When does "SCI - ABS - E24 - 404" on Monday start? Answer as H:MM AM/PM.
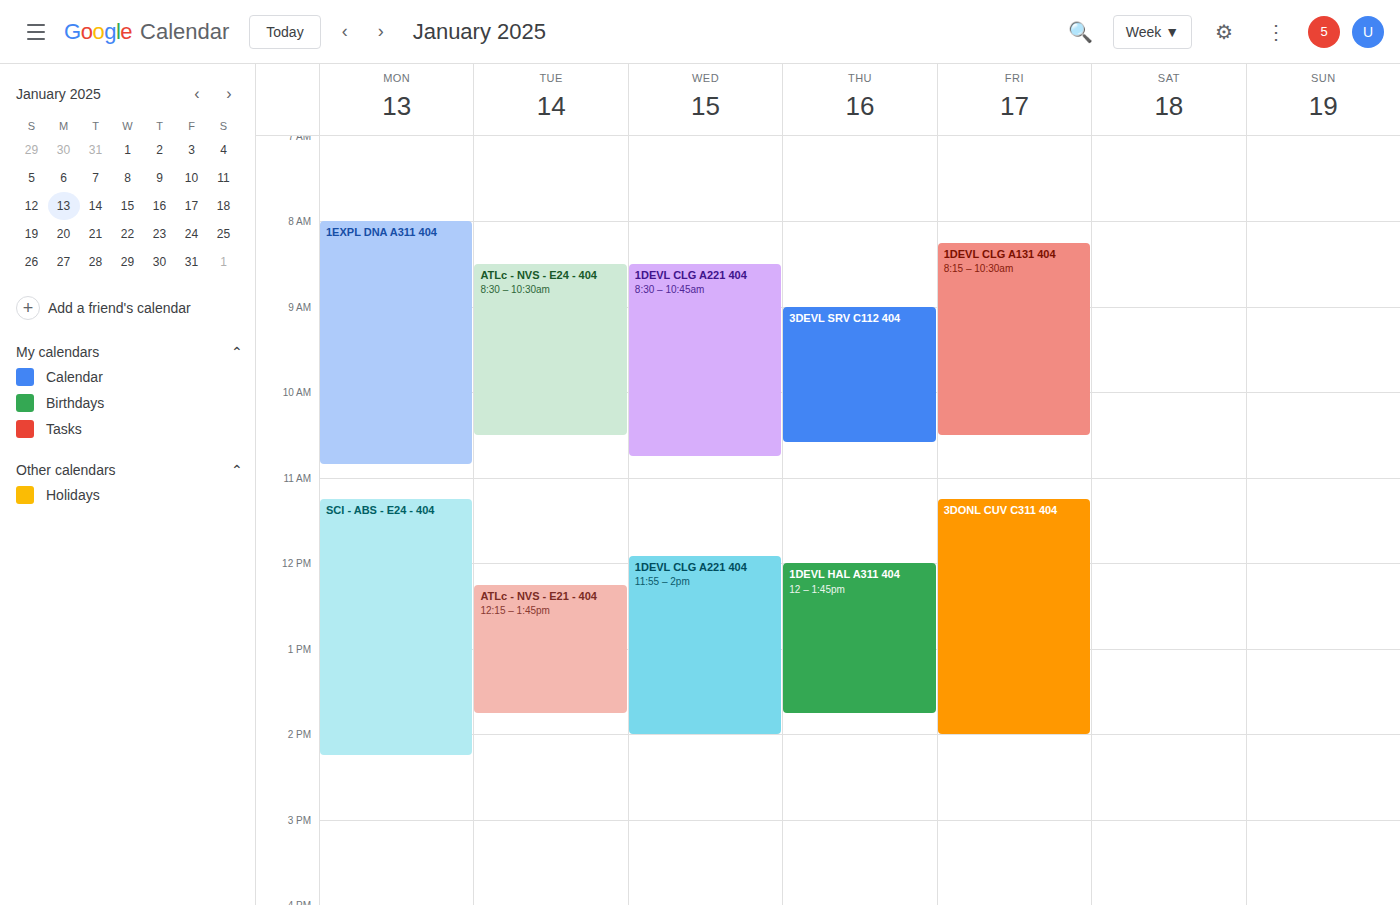
11:15 AM